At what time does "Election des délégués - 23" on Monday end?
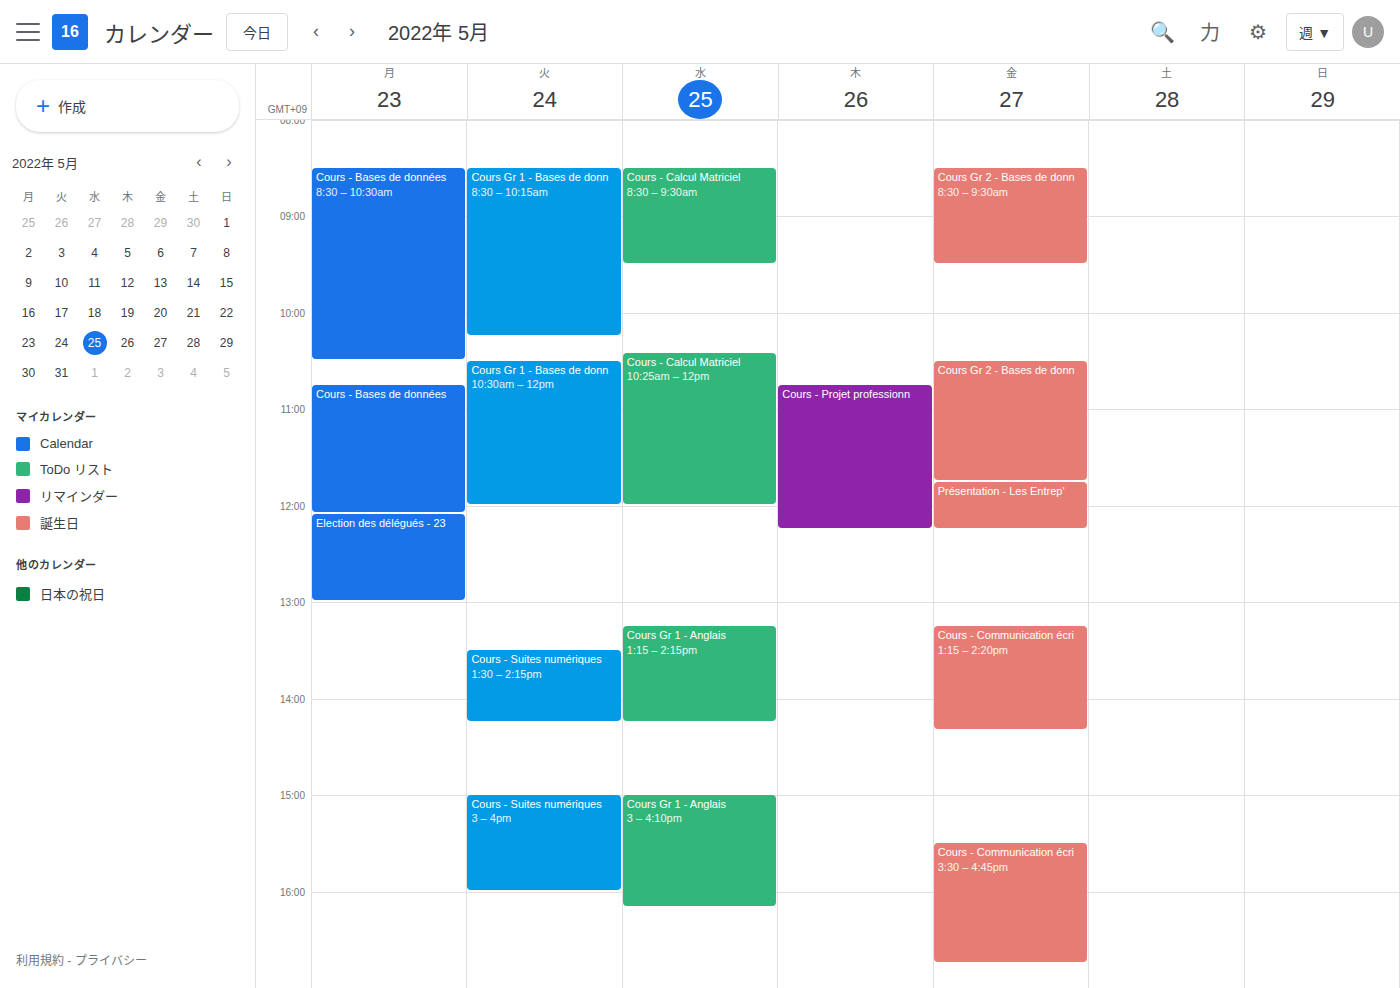
1:00 PM